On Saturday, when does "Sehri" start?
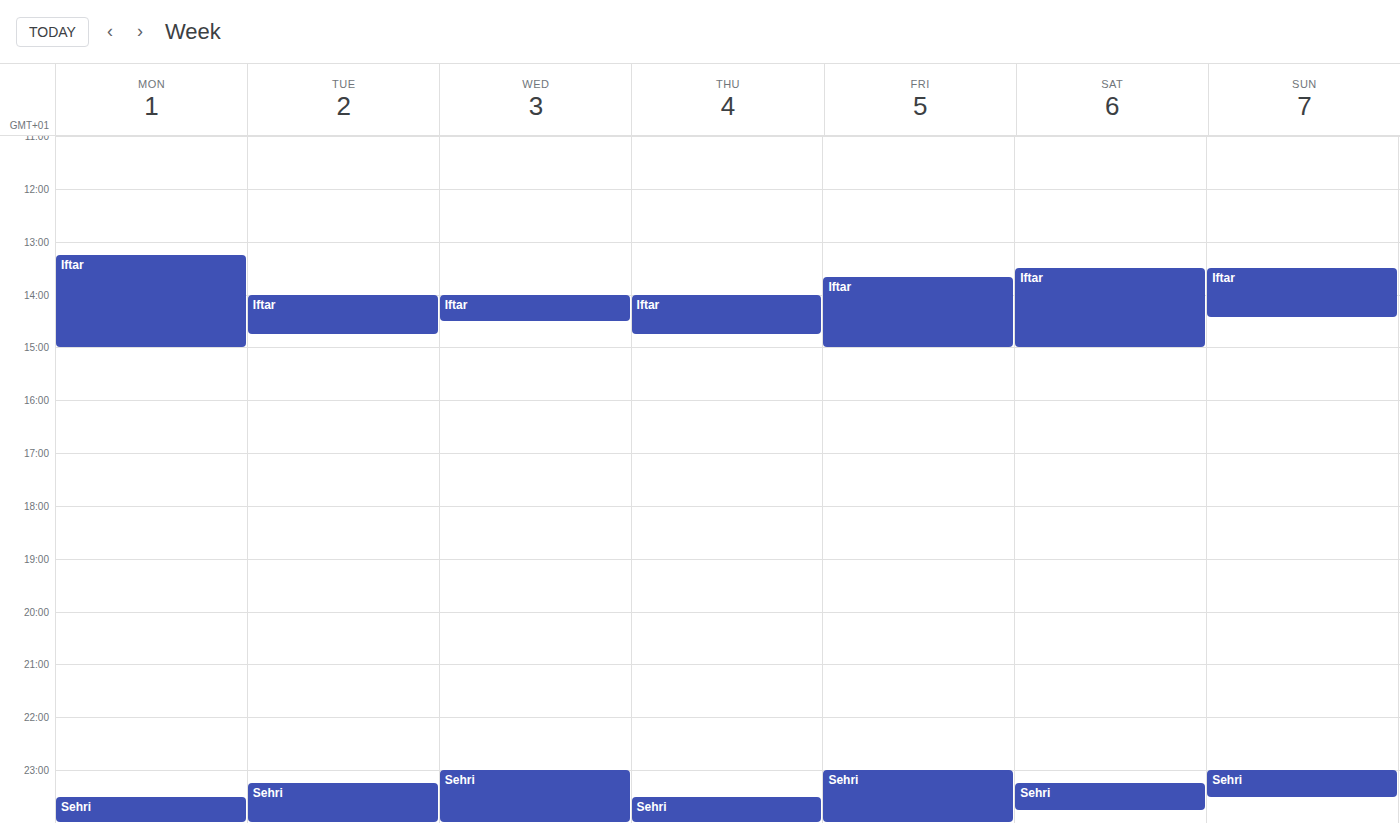
23:15